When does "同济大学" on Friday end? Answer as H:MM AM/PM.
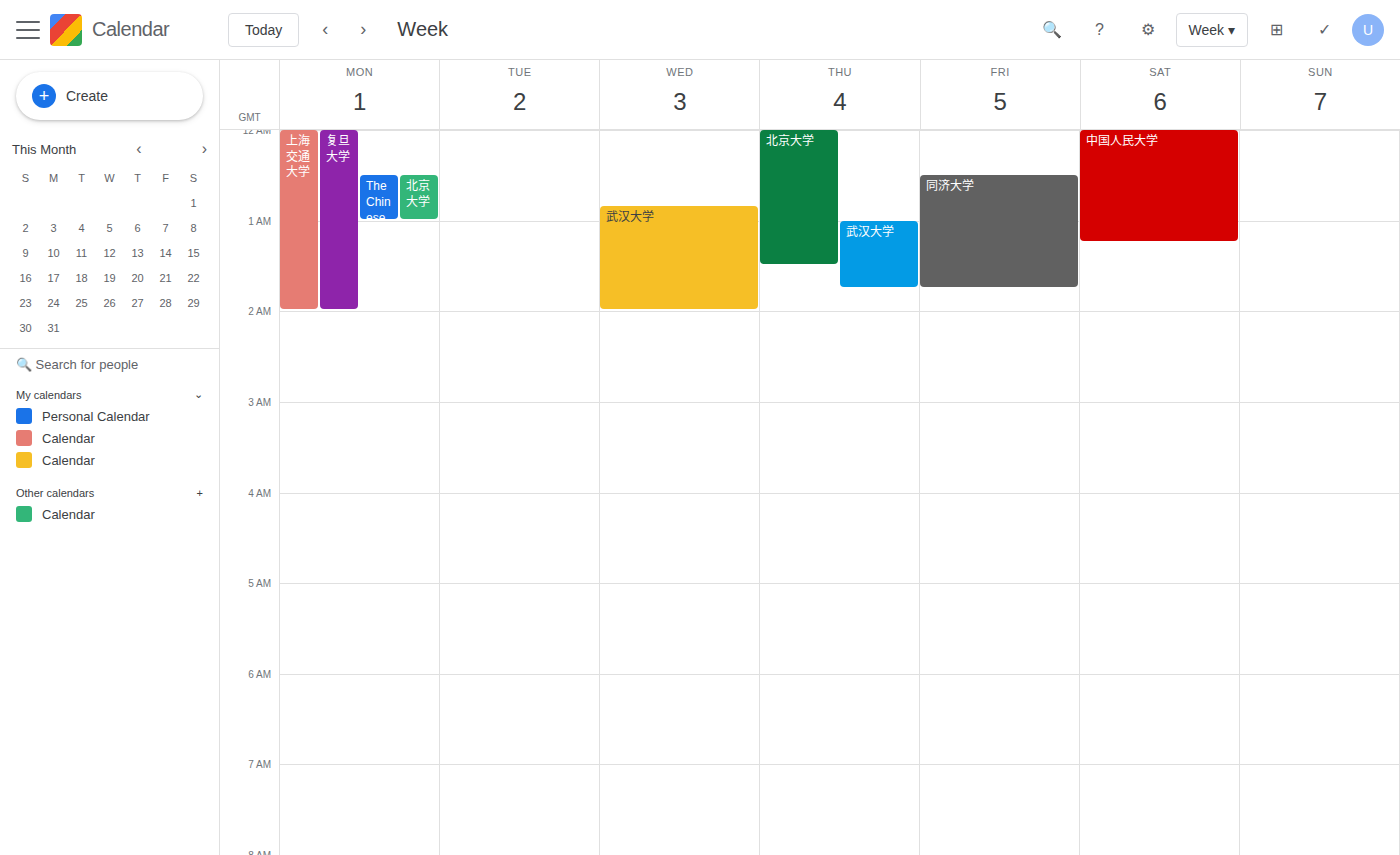
1:45 AM